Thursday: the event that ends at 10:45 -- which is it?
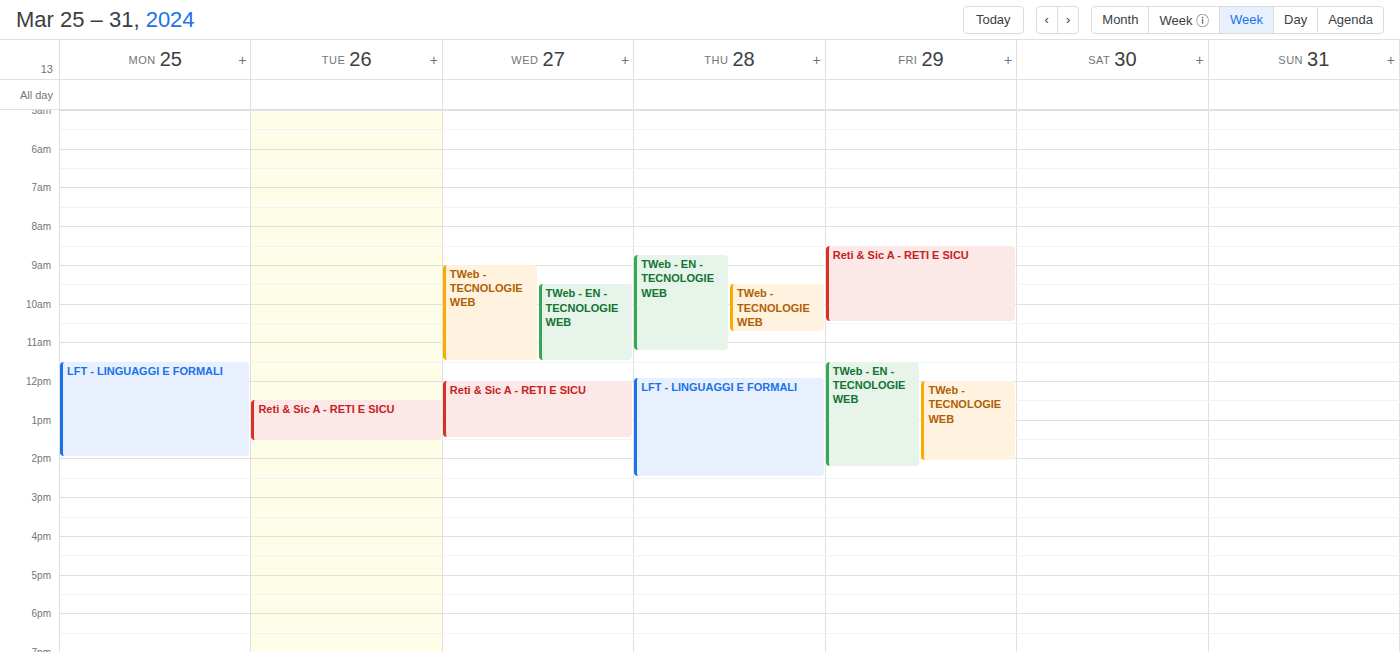
"TWeb - TECNOLOGIE WEB"